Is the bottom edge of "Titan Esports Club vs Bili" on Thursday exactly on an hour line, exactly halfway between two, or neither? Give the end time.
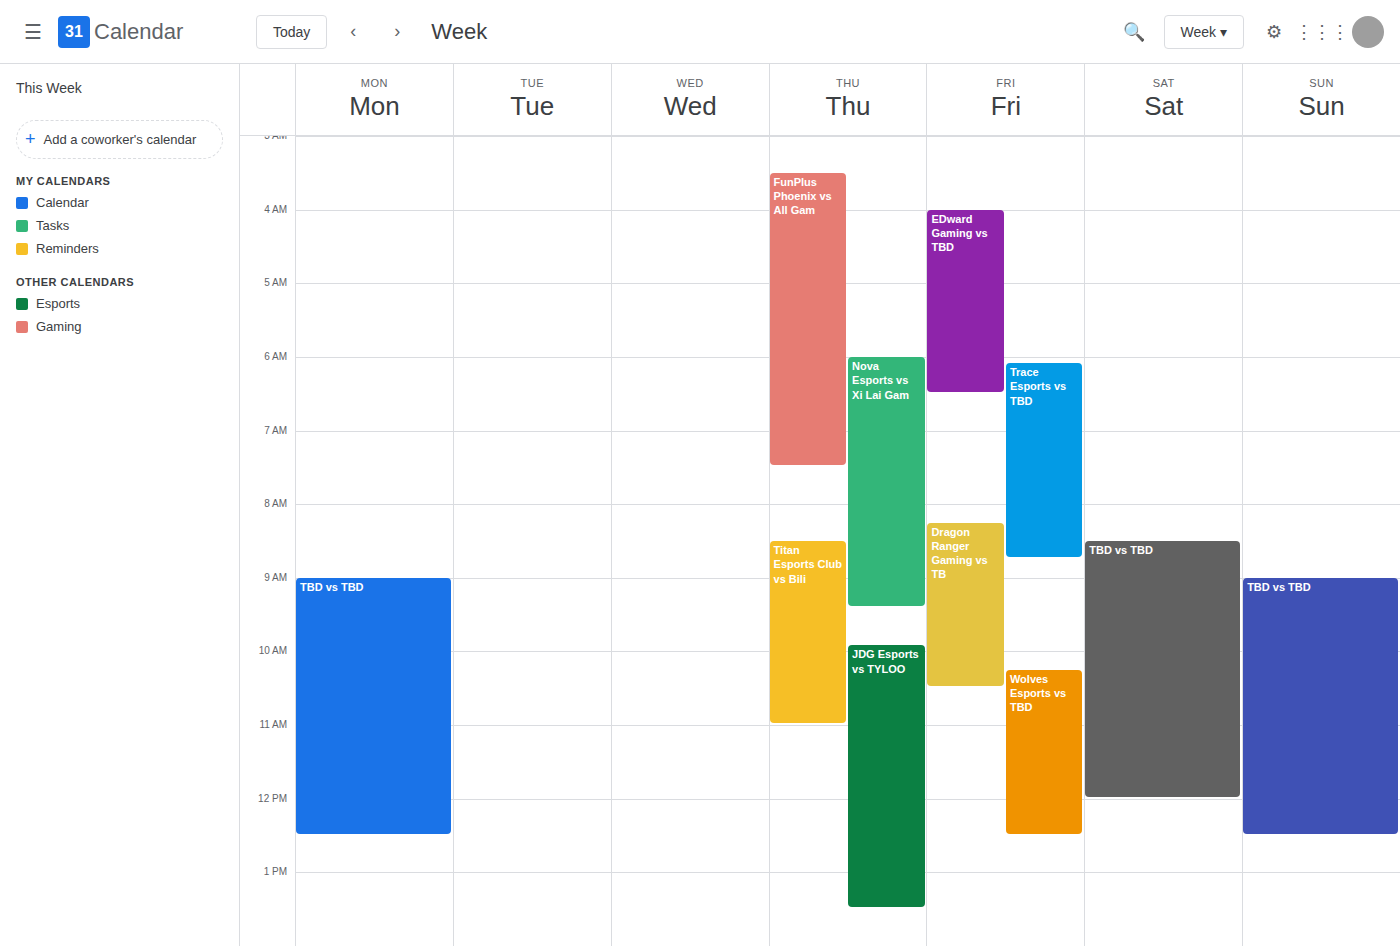
11:00 AM -- exactly on the 11 AM line.